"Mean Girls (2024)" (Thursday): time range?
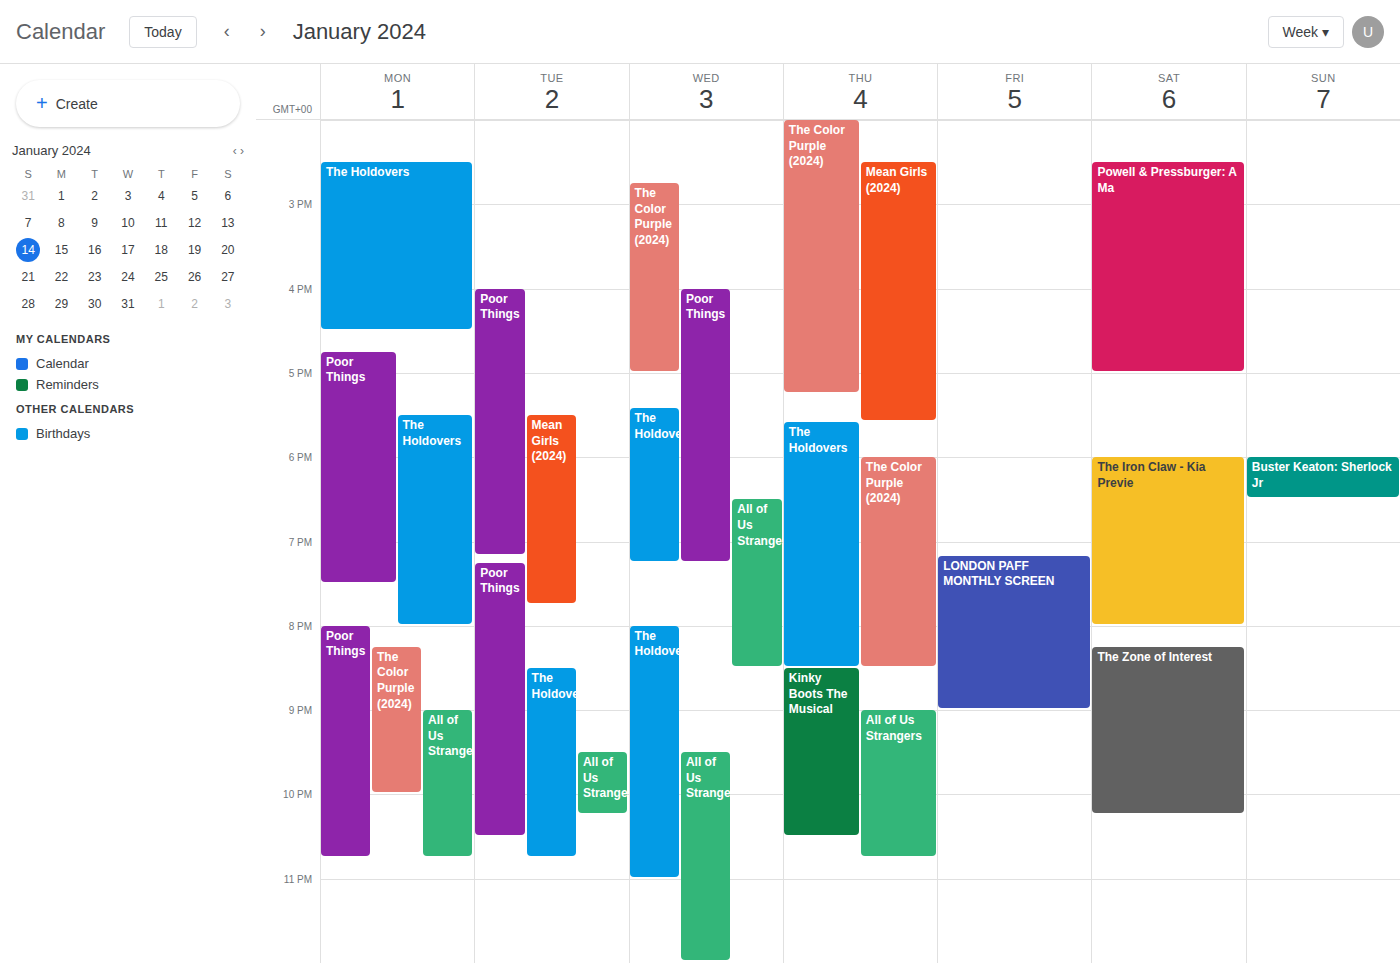
2:30 PM to 5:35 PM